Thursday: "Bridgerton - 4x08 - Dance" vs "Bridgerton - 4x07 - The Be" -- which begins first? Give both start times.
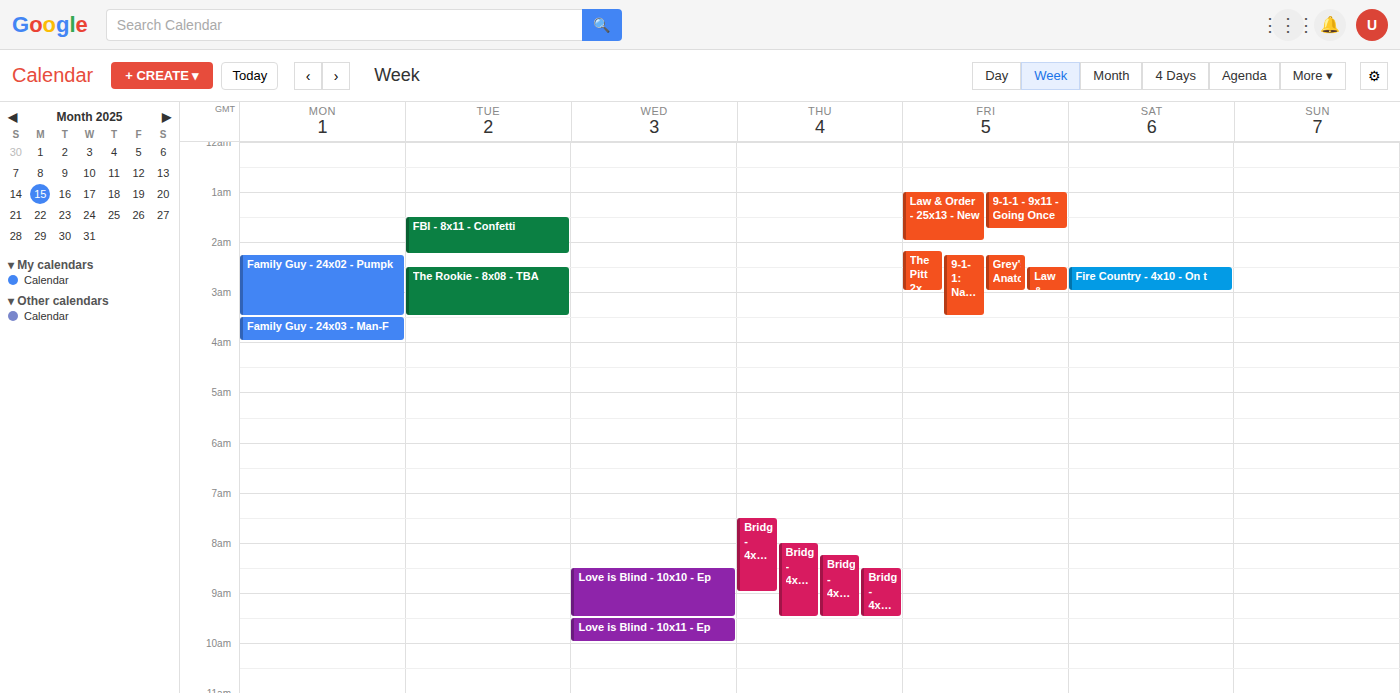
"Bridgerton - 4x07 - The Be" 8:15 AM; "Bridgerton - 4x08 - Dance" 8:30 AM.